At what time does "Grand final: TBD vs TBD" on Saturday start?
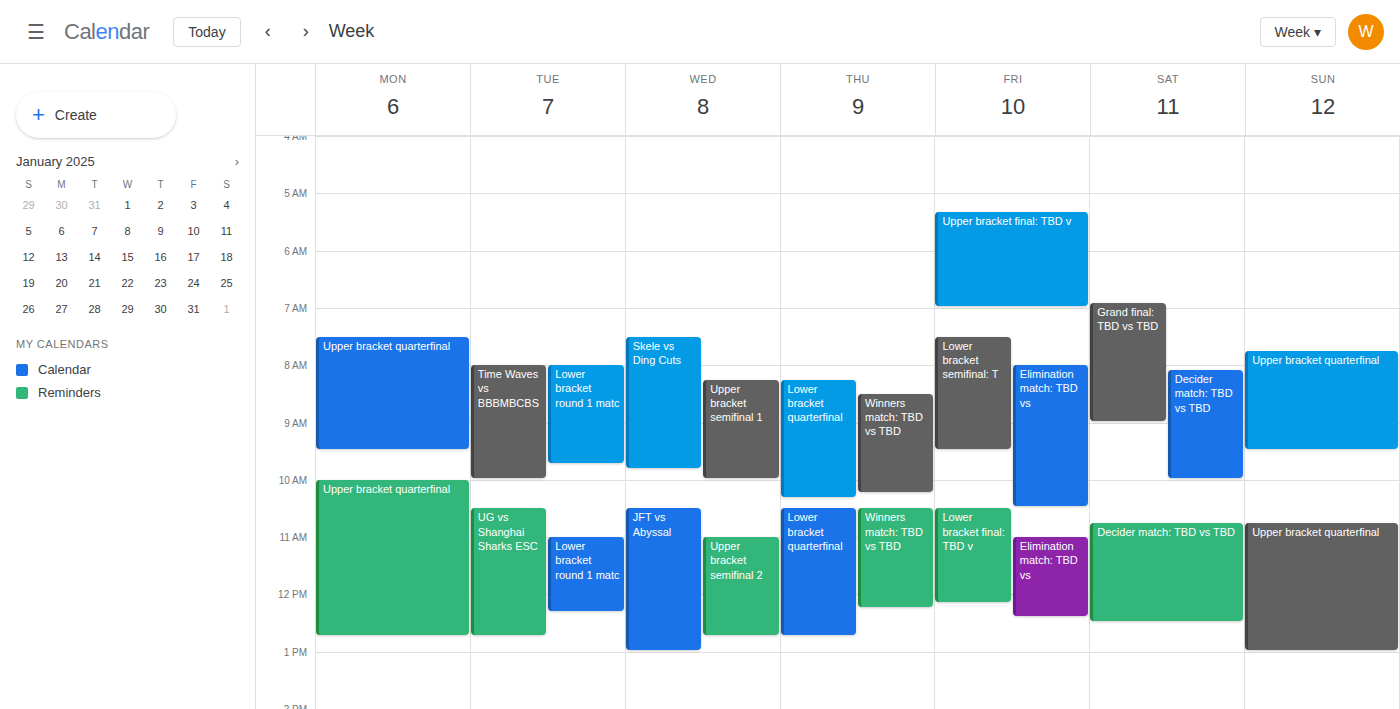
6:55 AM